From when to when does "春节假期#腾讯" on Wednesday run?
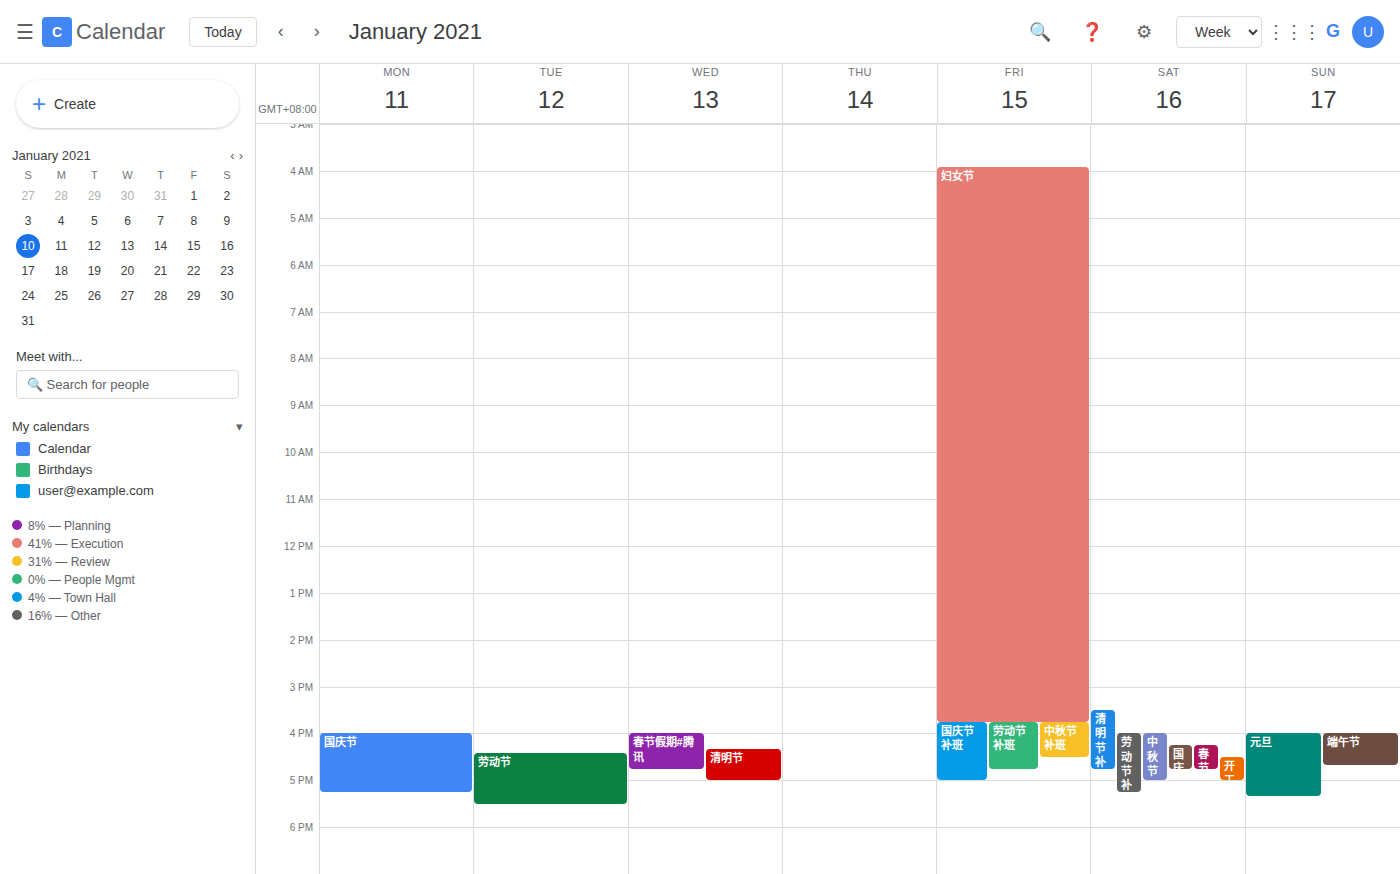
4:00 PM to 4:45 PM